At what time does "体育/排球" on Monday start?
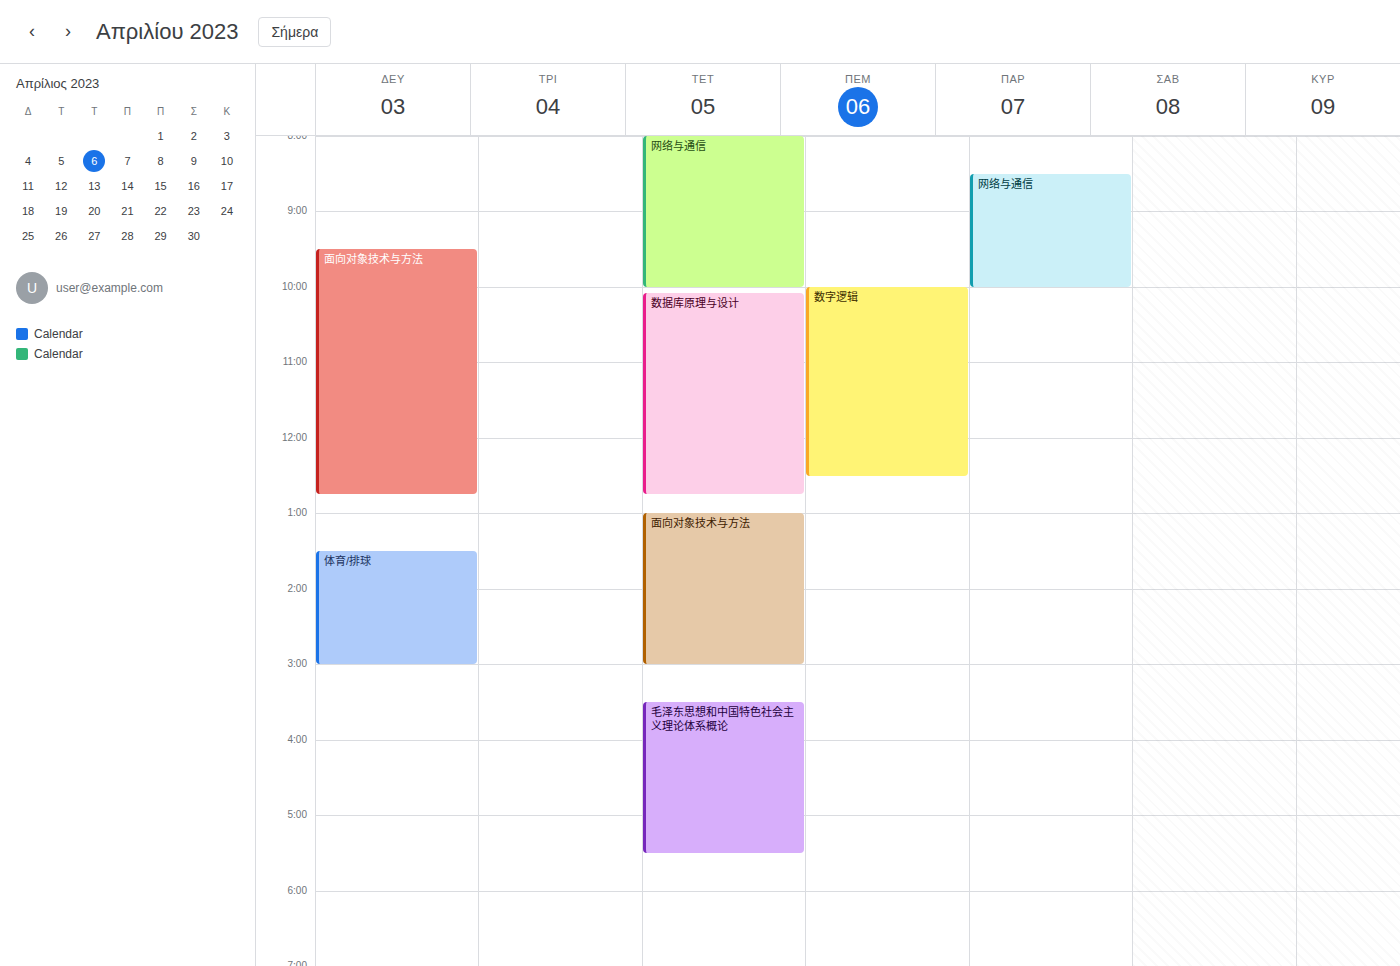
1:30 PM